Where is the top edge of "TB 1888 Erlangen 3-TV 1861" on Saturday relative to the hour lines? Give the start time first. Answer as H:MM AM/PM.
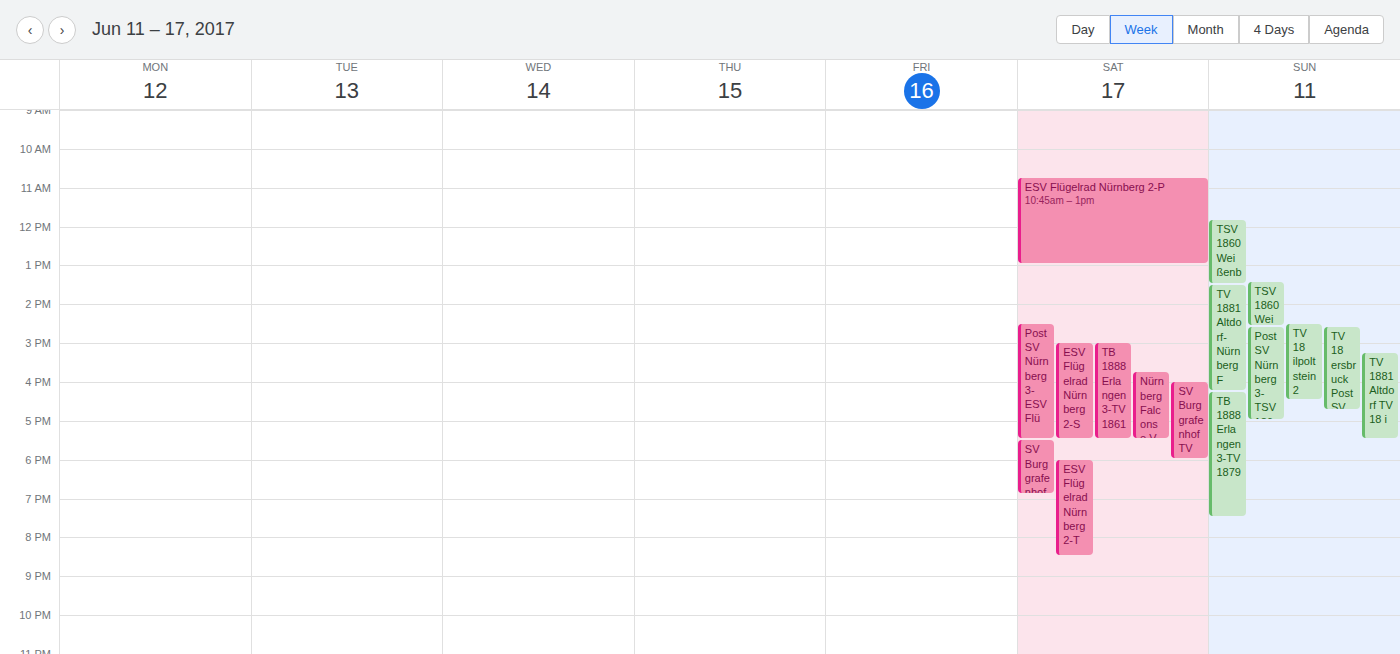
3:00 PM -- exactly on the 3 PM line.